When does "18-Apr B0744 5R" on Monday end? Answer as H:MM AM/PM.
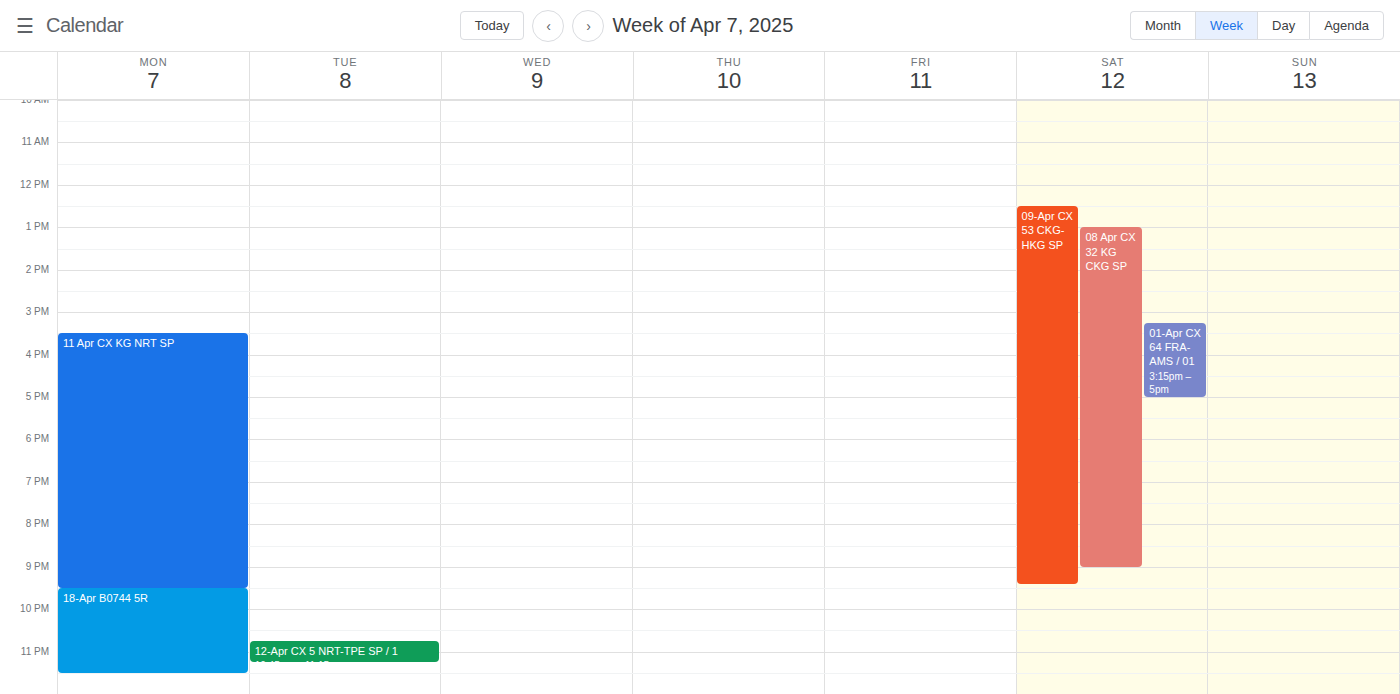
11:30 PM